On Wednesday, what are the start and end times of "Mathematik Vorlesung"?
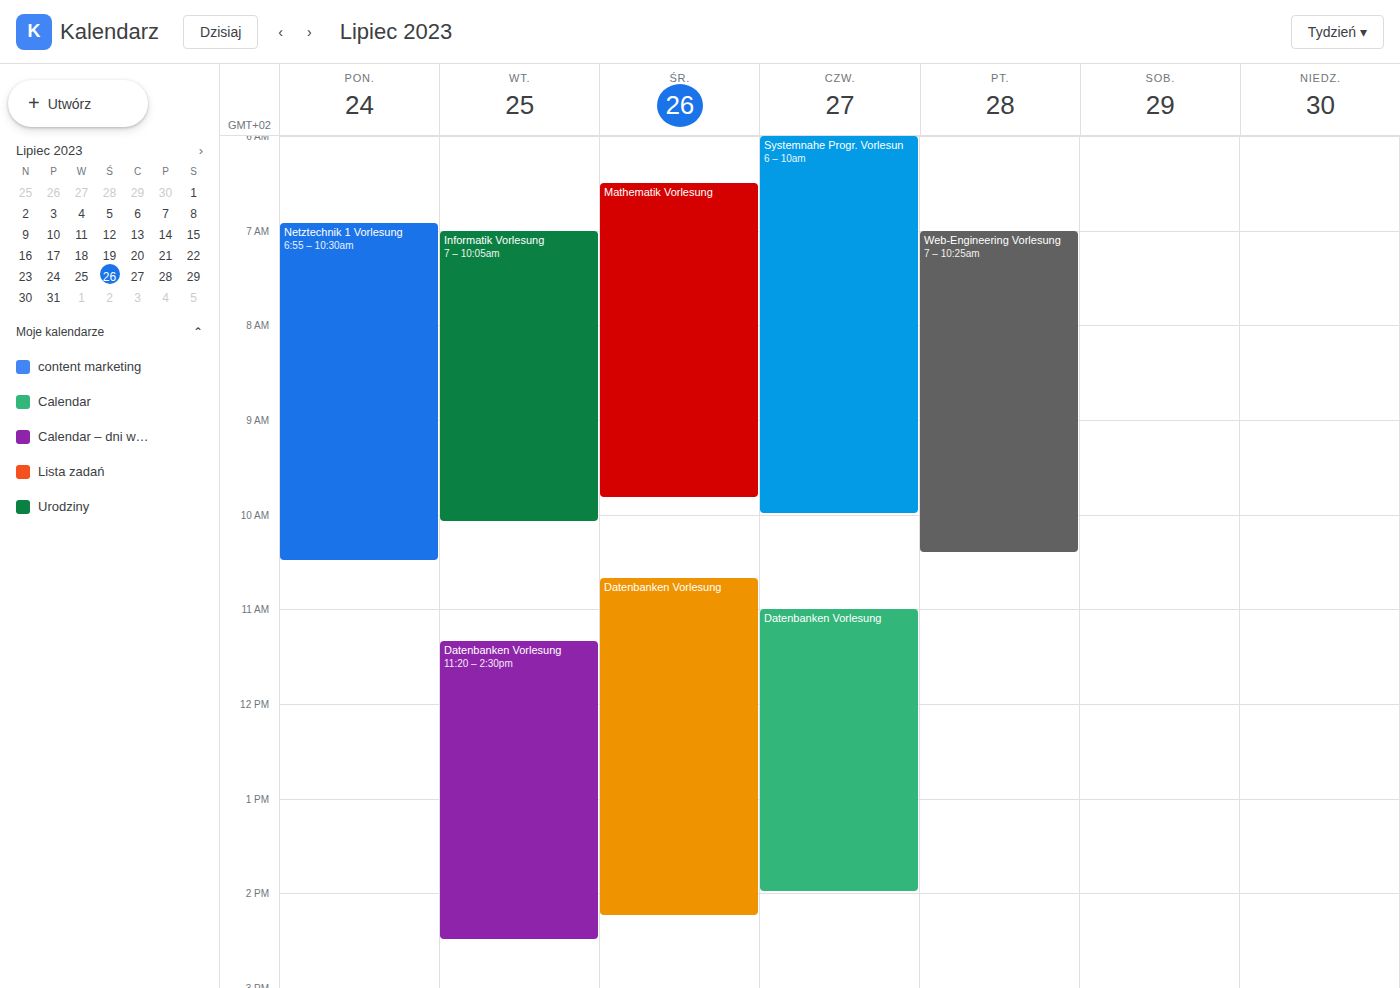
6:30 AM to 9:50 AM